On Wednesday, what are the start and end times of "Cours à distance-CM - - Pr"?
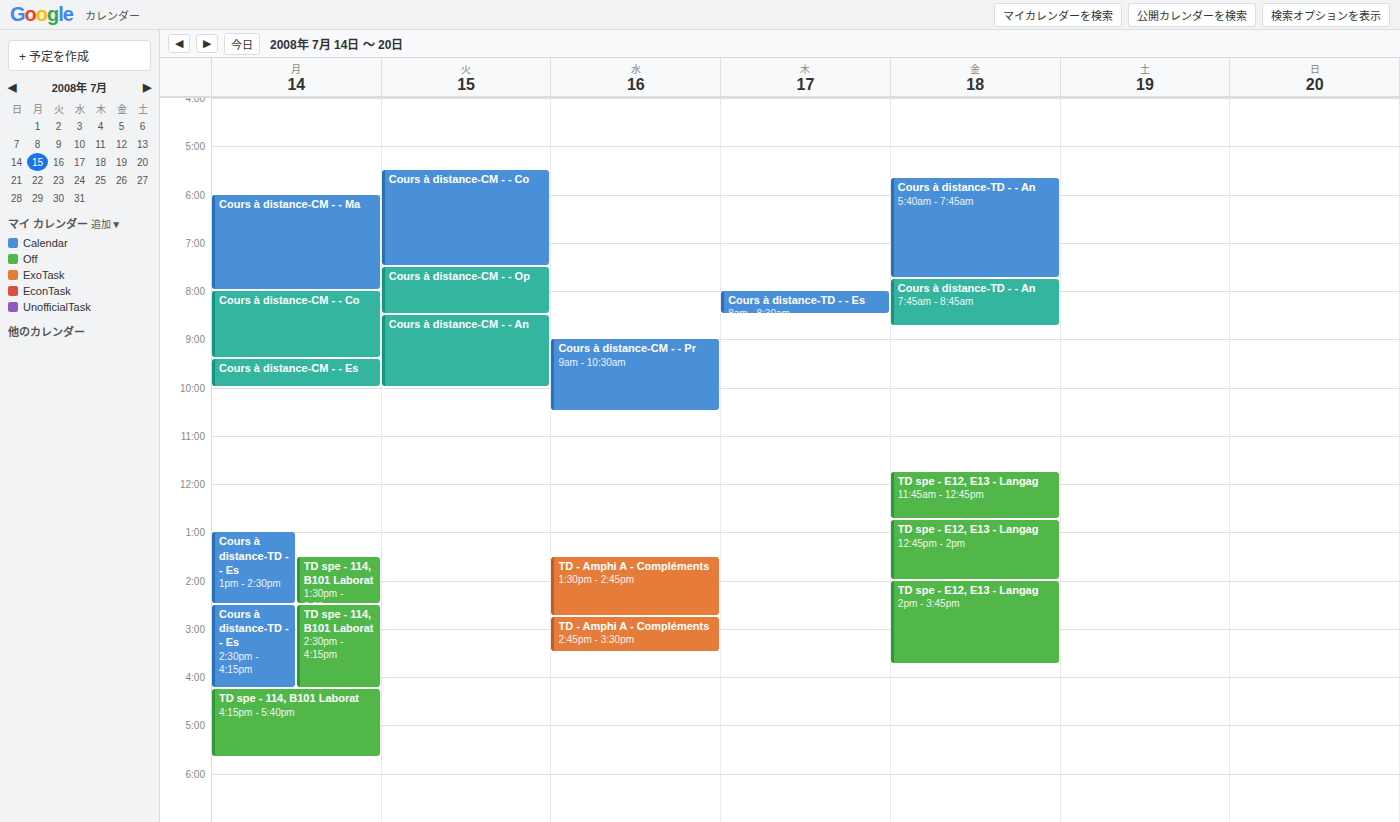
09:00 to 10:30